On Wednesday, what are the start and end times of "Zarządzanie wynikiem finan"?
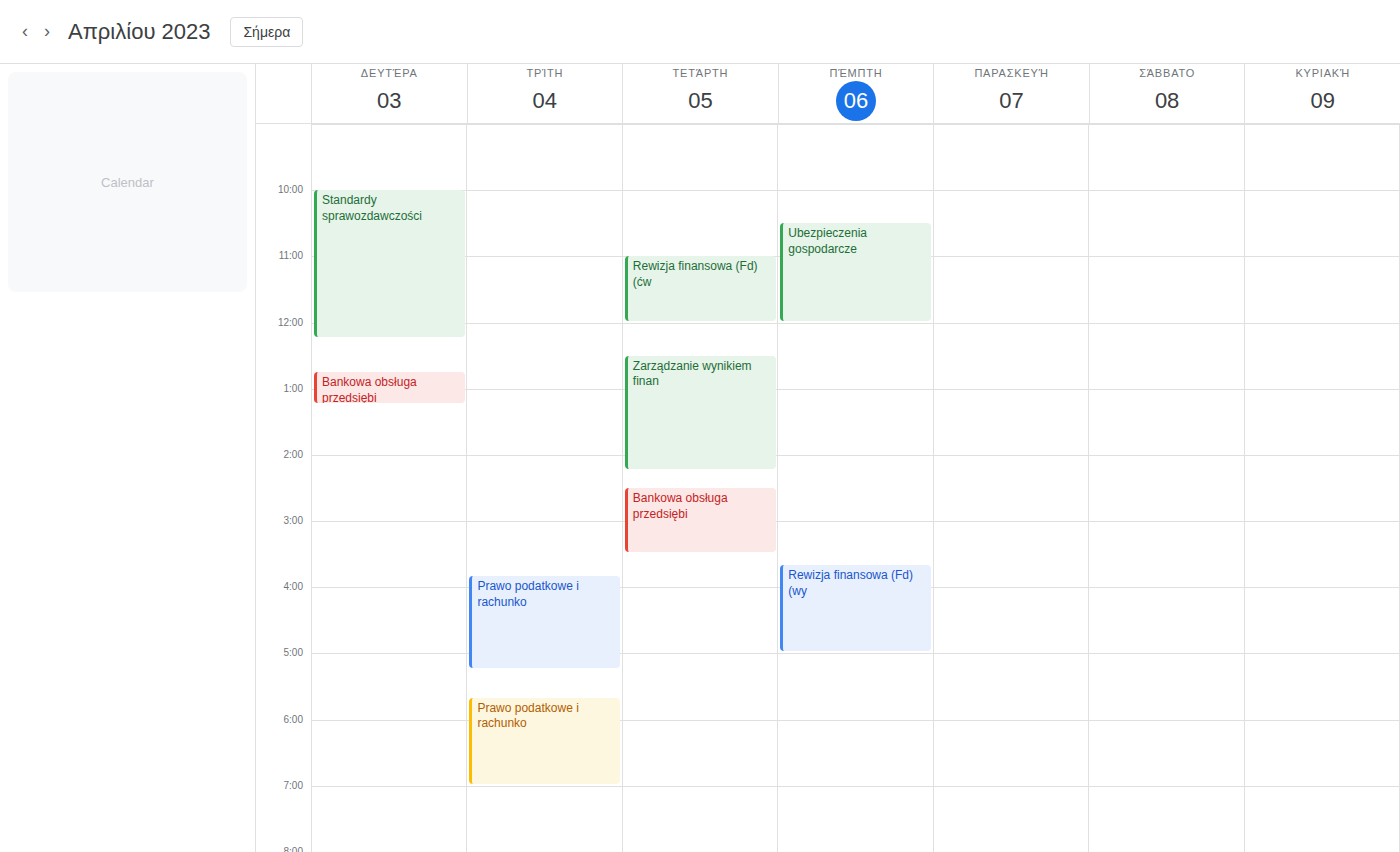
12:30 to 14:15